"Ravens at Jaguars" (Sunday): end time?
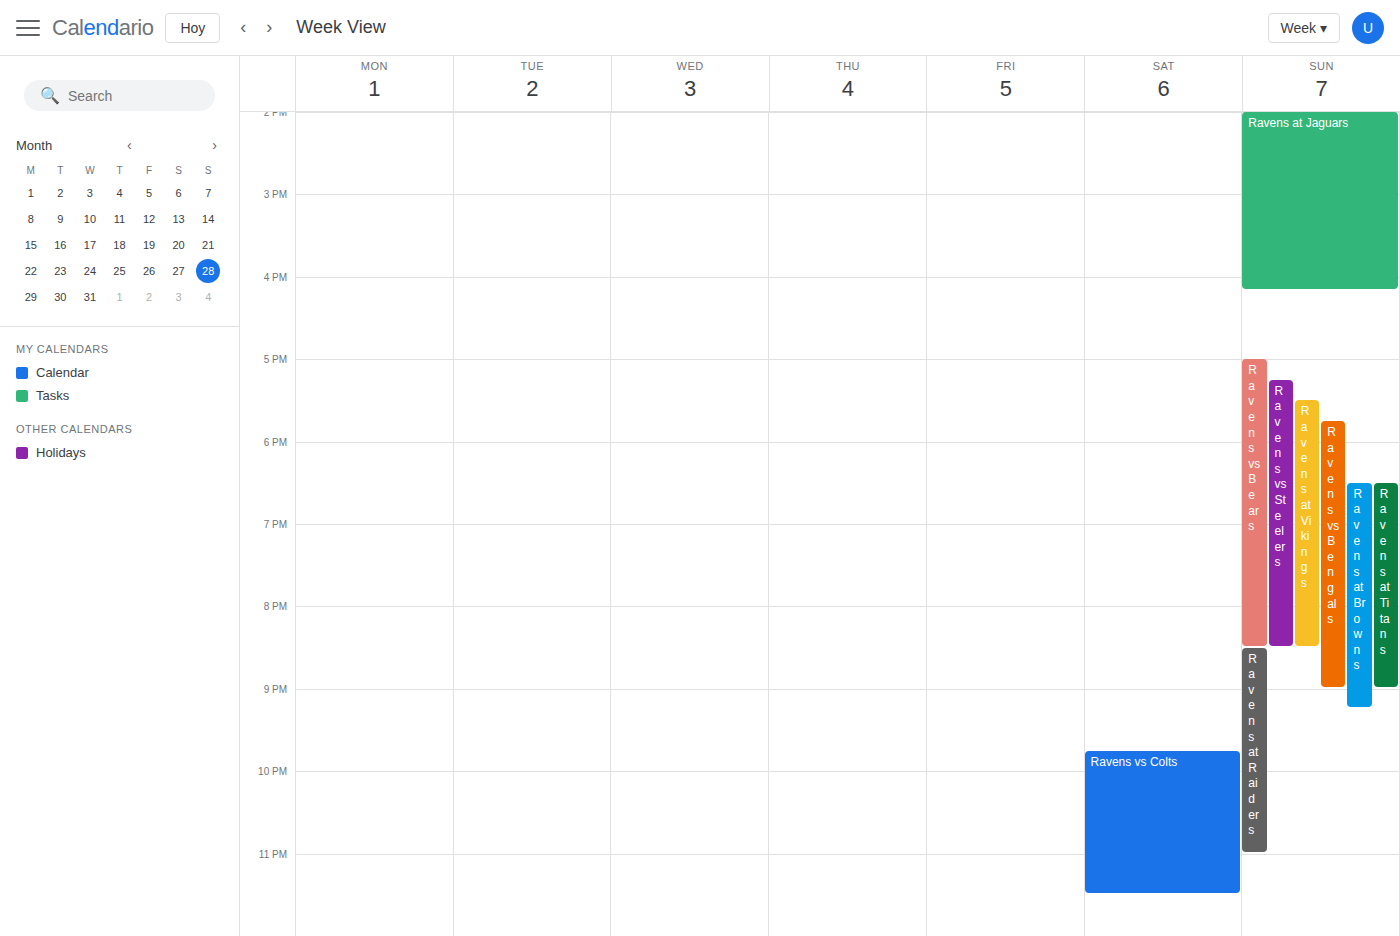
4:10 PM